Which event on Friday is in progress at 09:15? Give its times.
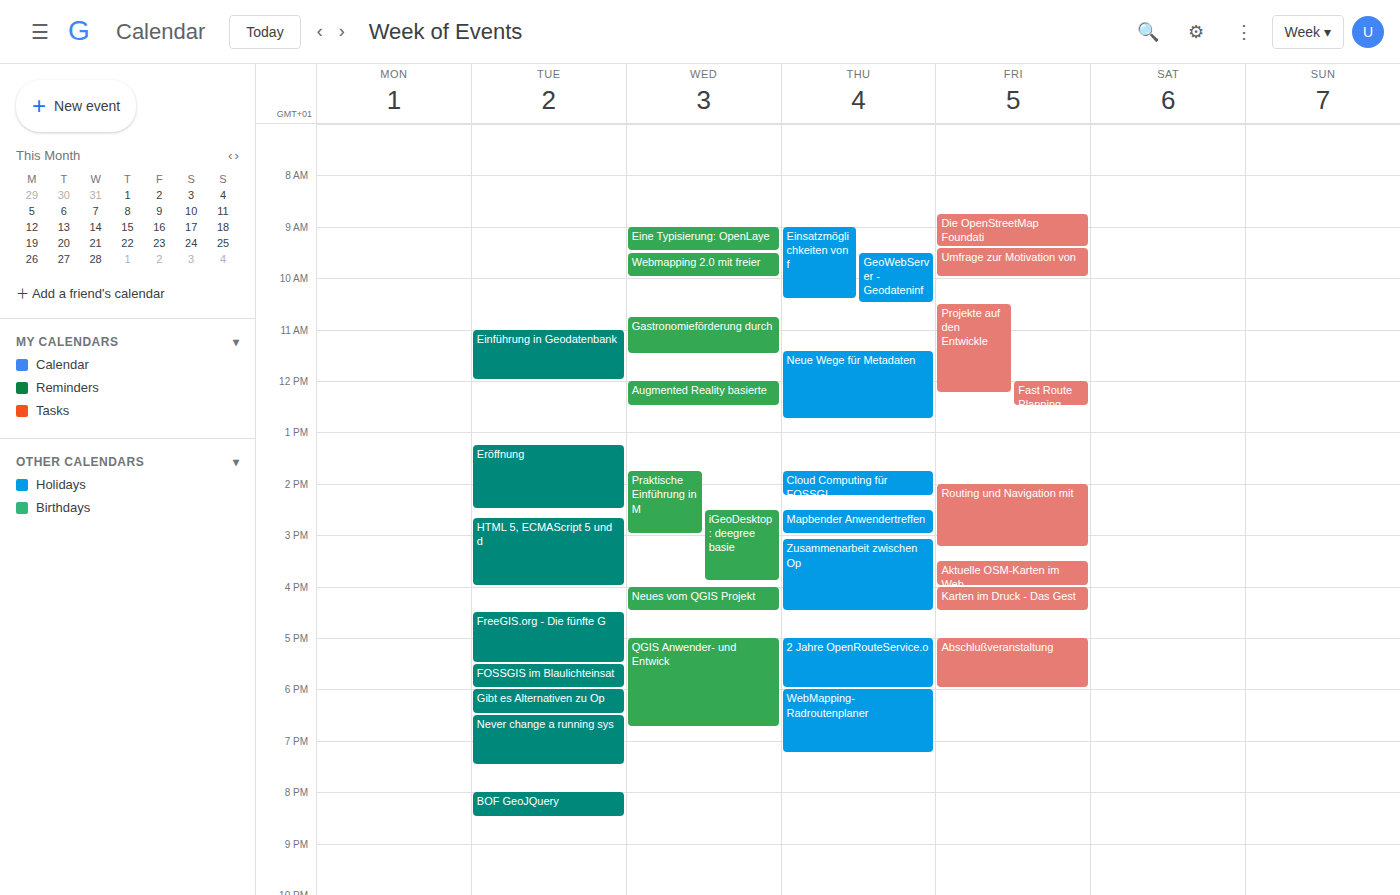
"Die OpenStreetMap Foundati", 08:45 to 09:25